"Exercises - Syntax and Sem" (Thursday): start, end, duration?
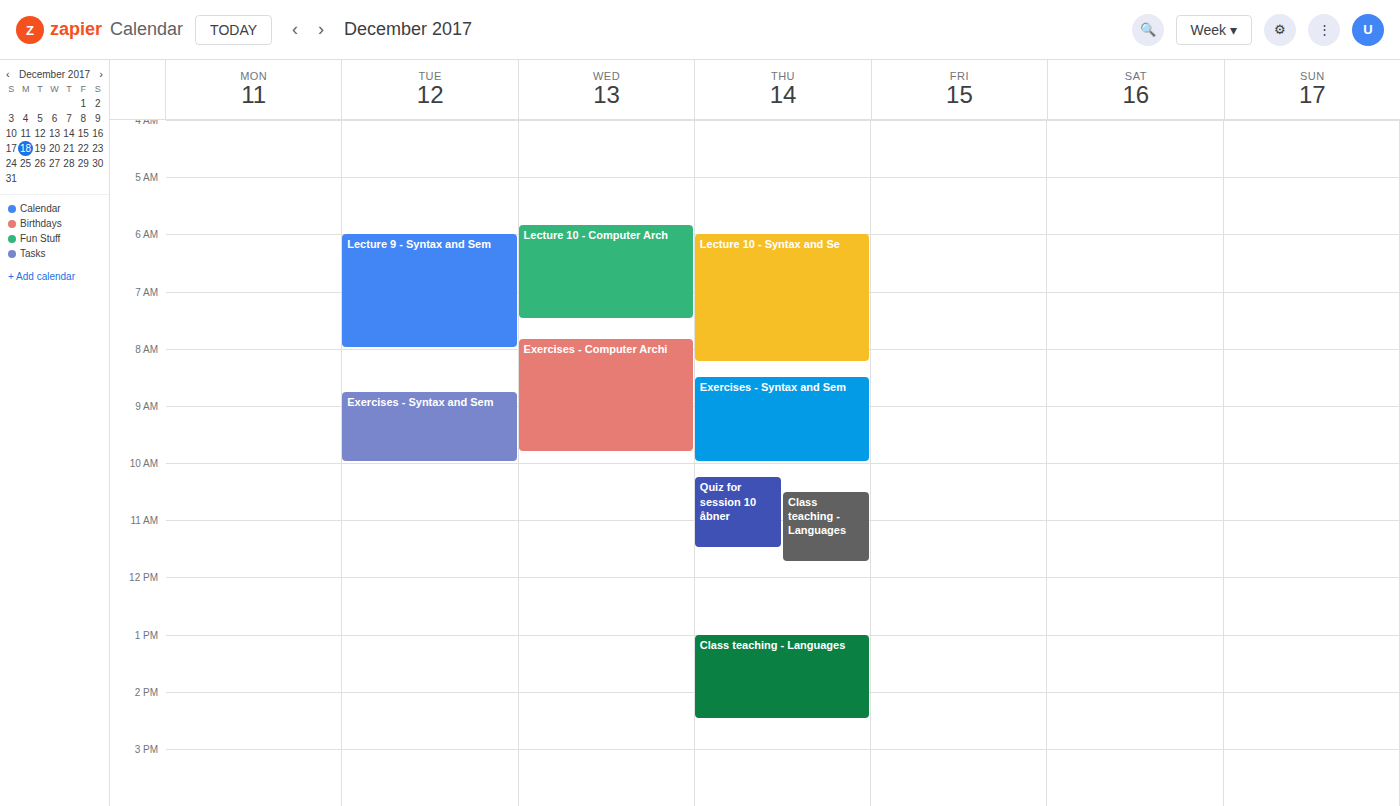
8:30 AM to 10:00 AM, 1 hour 30 minutes